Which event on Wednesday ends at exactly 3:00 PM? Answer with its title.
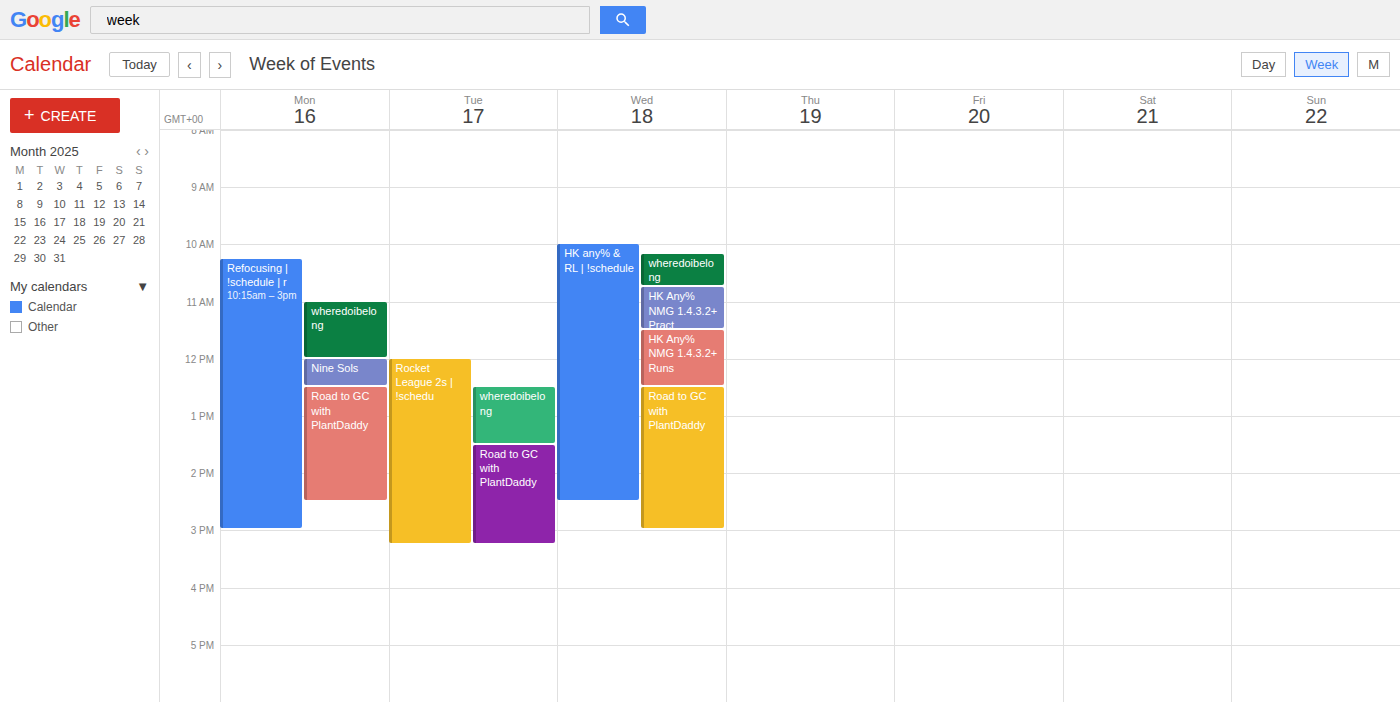
"Road to GC with PlantDaddy"